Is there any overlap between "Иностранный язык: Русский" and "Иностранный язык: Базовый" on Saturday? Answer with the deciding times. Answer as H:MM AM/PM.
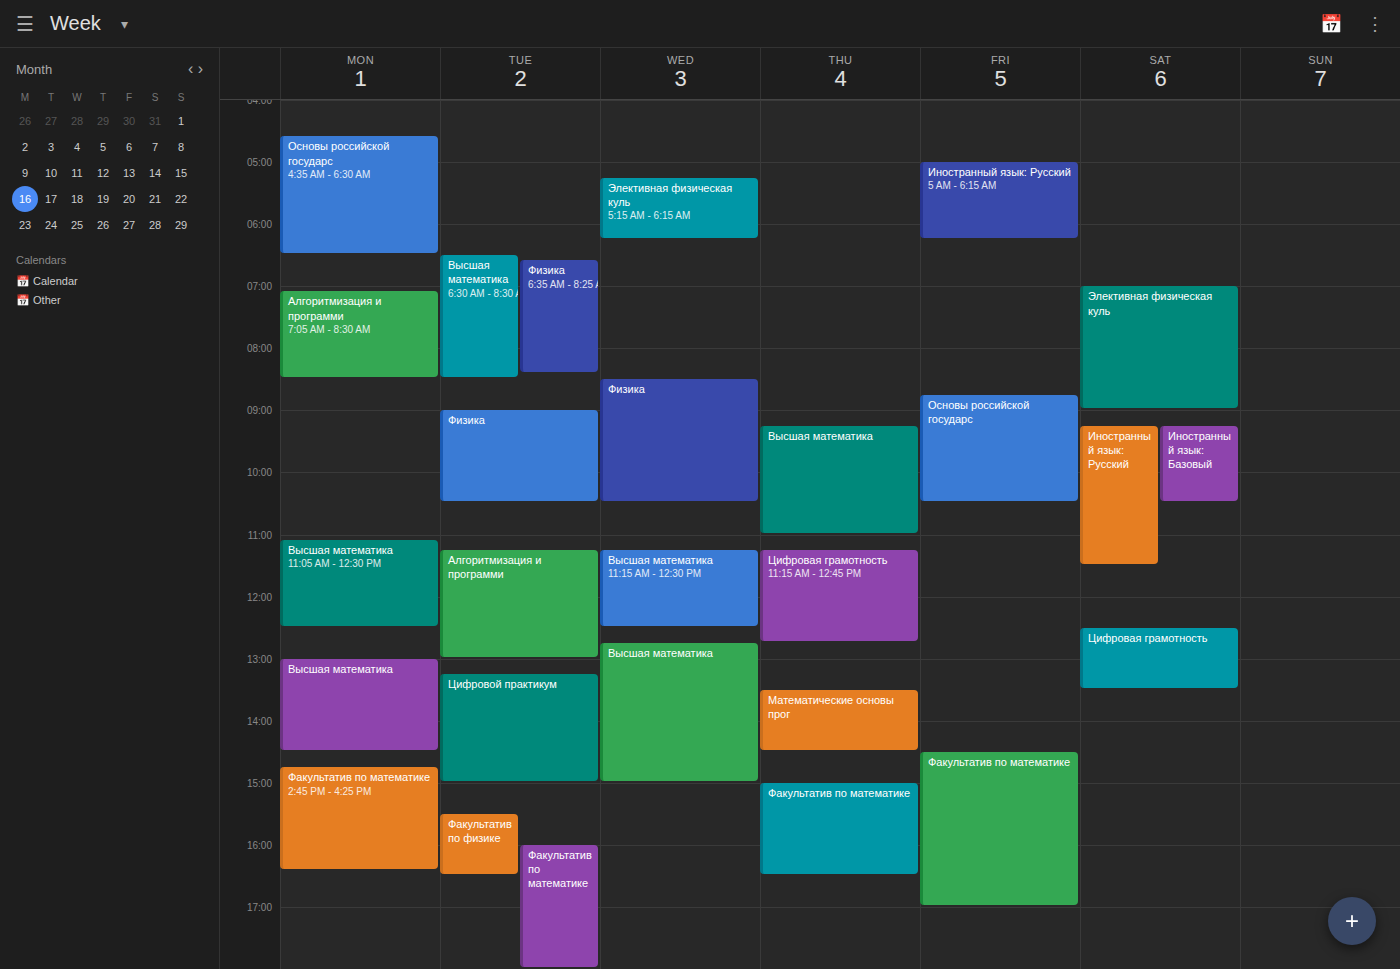
"Иностранный язык: Базовый" runs 9:15 AM to 10:30 AM, inside "Иностранный язык: Русский" -- they overlap.